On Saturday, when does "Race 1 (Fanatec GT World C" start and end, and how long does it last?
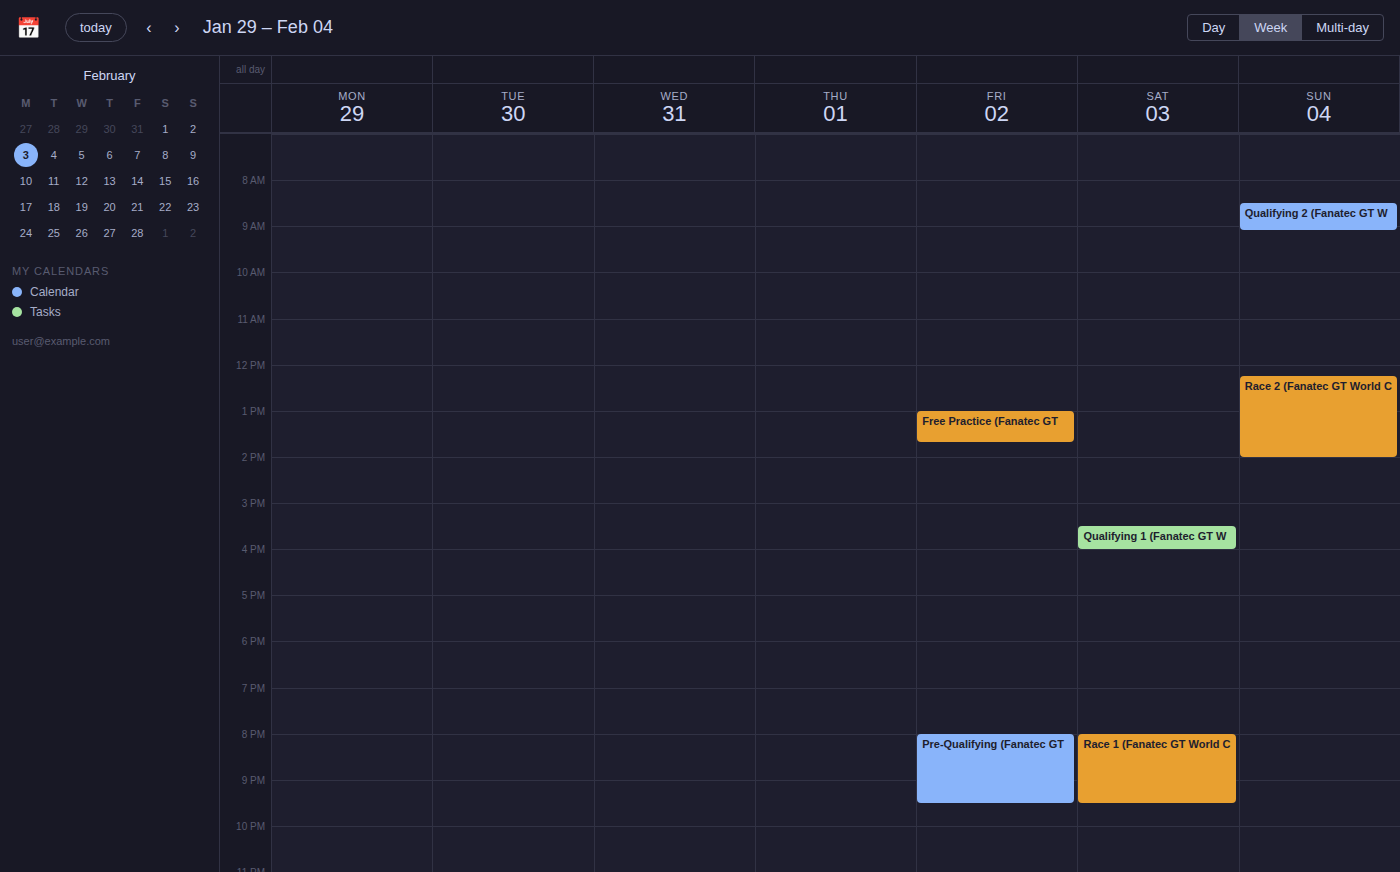
20:00 to 21:30, 1 hour 30 minutes